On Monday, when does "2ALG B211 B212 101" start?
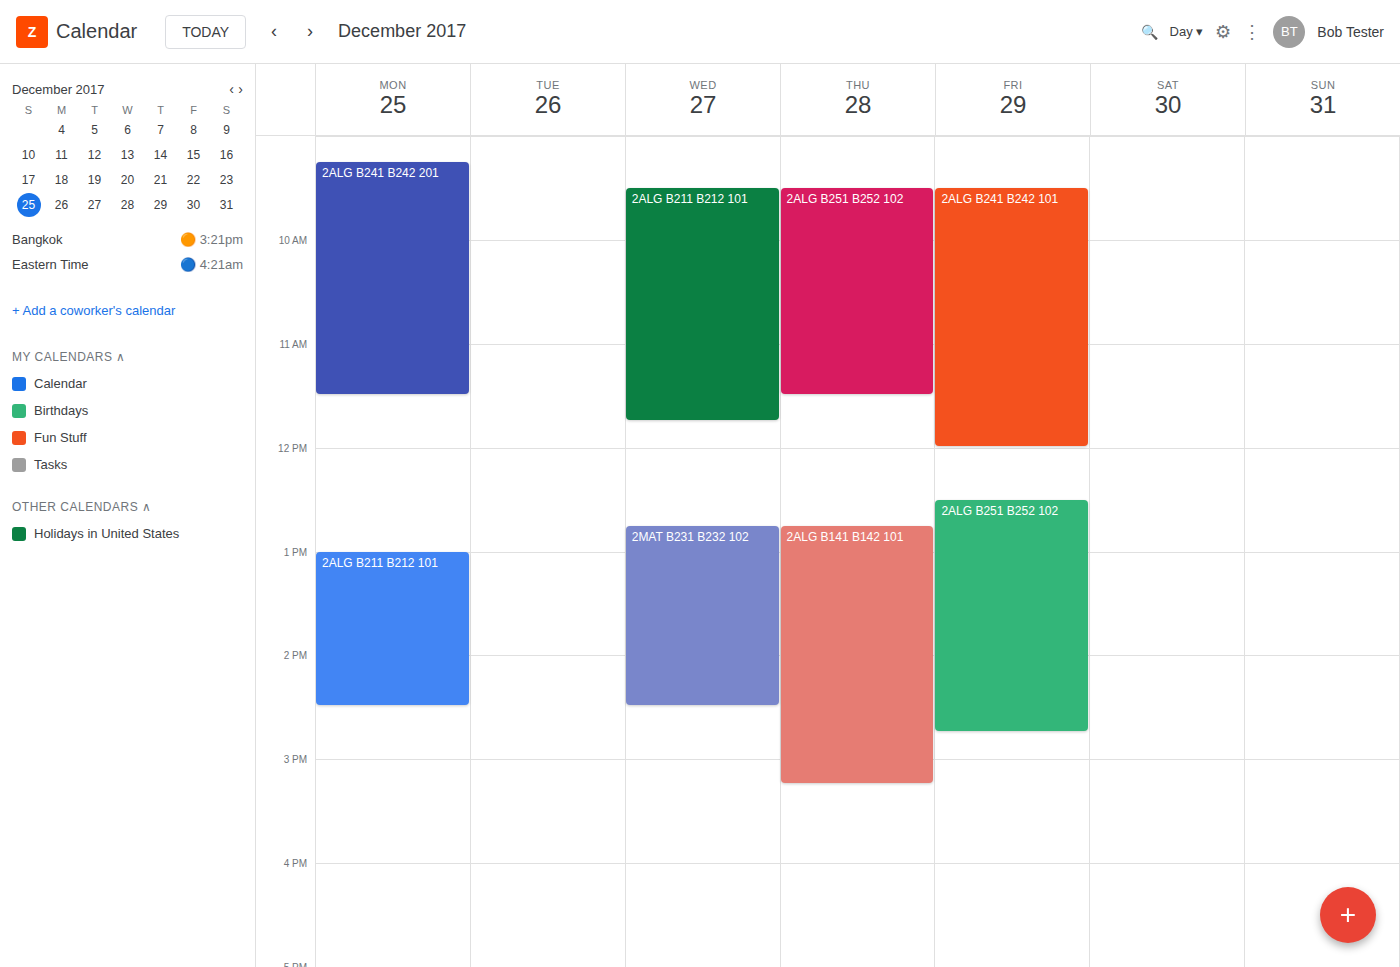
13:00